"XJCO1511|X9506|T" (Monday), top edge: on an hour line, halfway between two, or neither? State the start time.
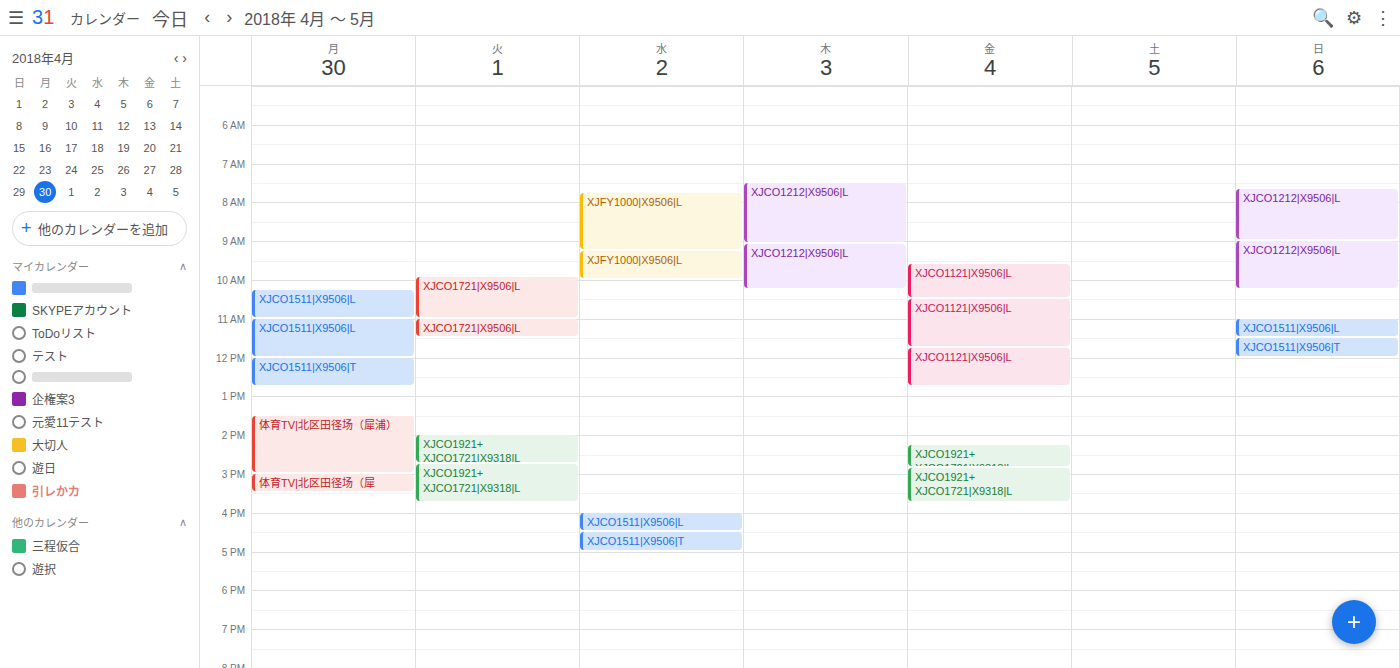
12:00 PM -- exactly on the 12 PM line.